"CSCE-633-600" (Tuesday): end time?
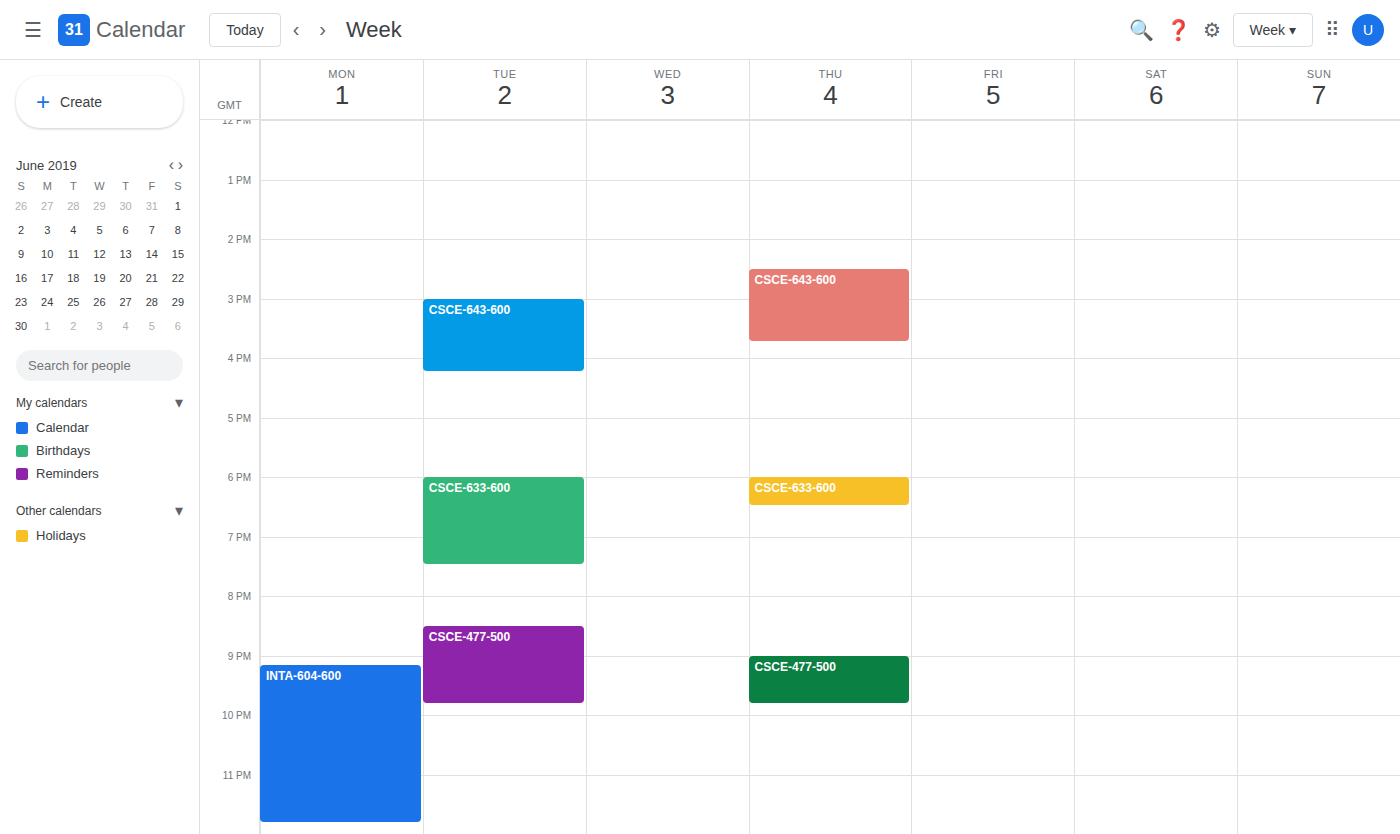
7:30 PM